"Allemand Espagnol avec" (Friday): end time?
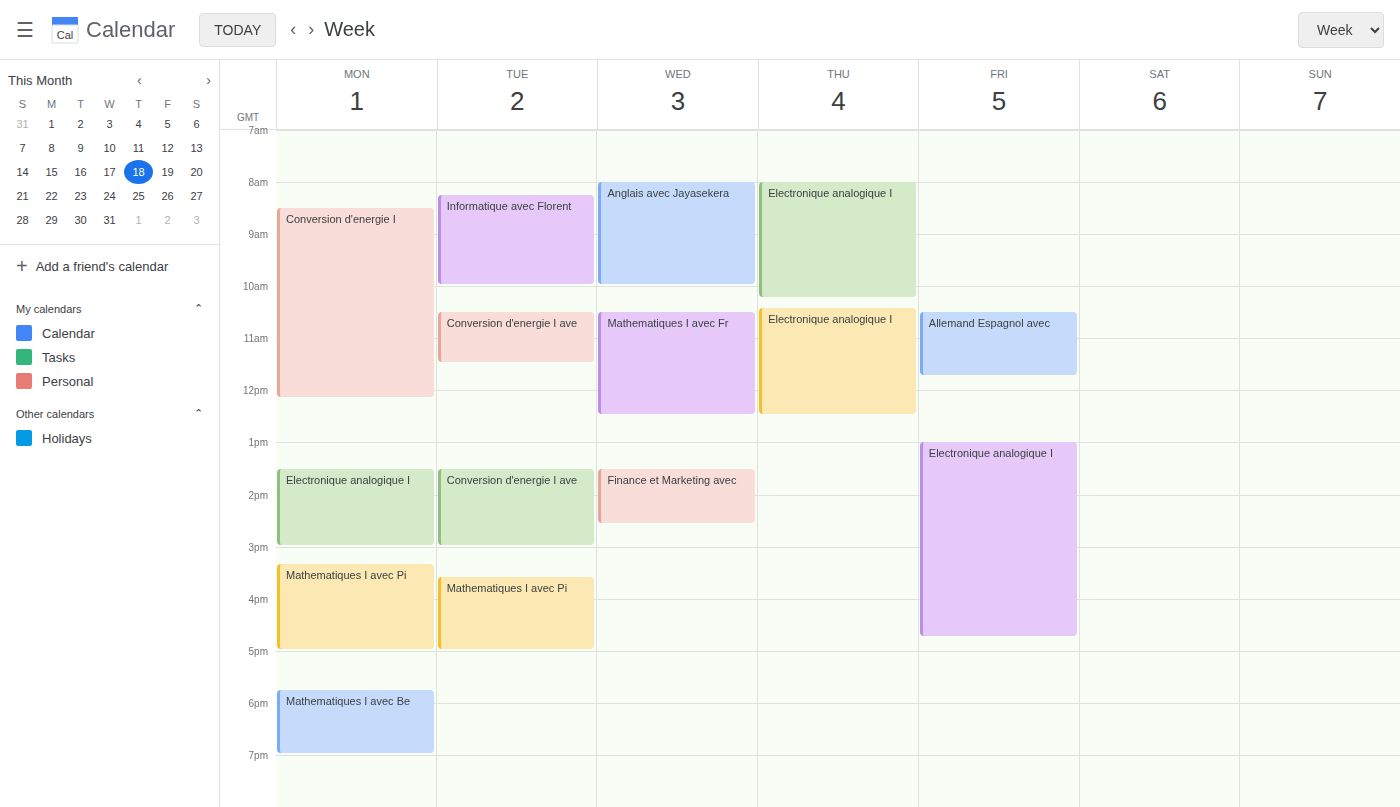
11:45 AM